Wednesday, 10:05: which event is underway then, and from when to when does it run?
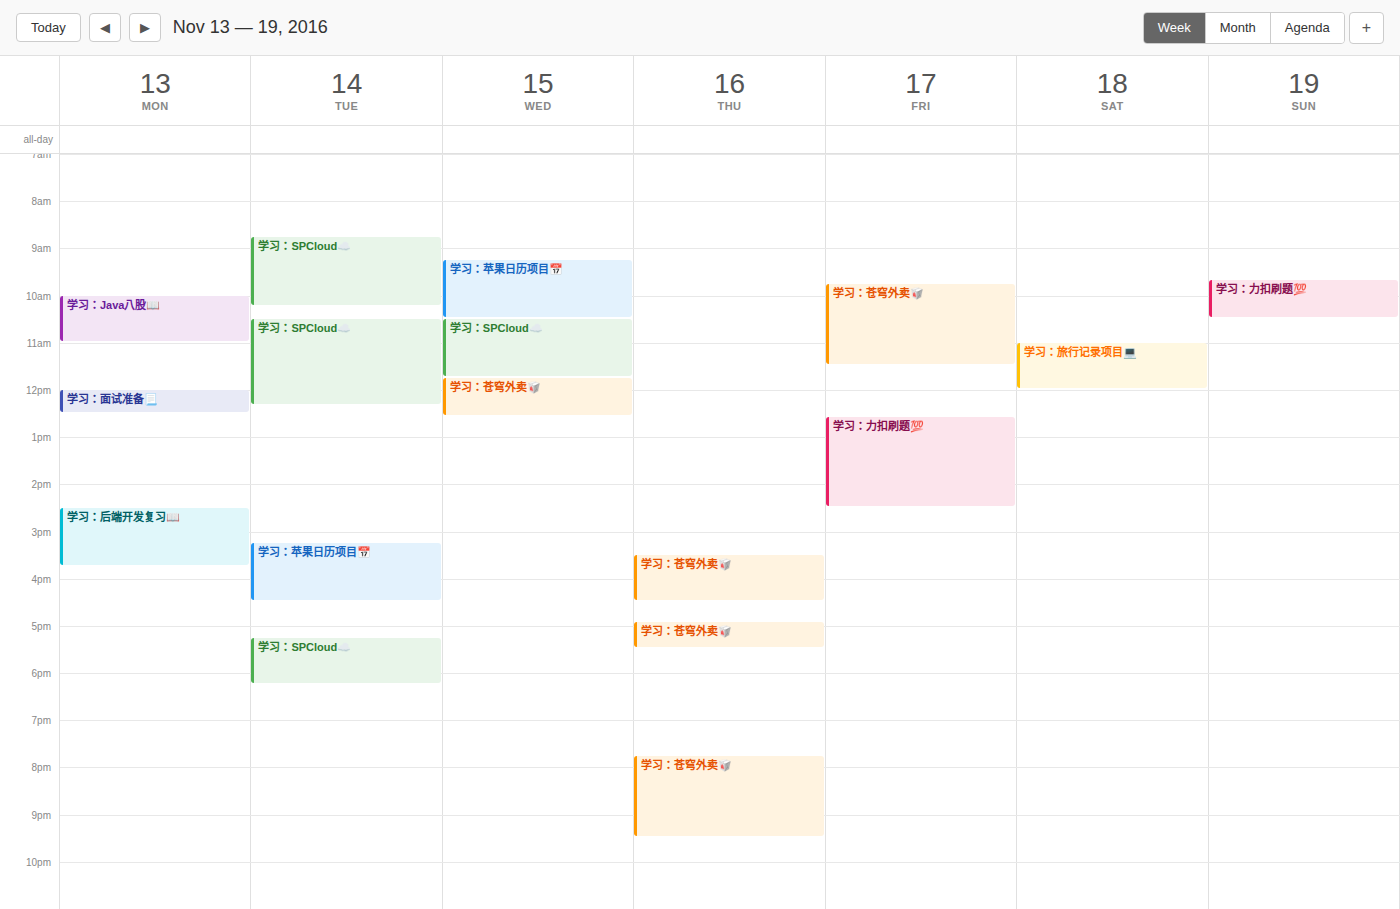
"学习：苹果日历项目📅", 09:15 to 10:30